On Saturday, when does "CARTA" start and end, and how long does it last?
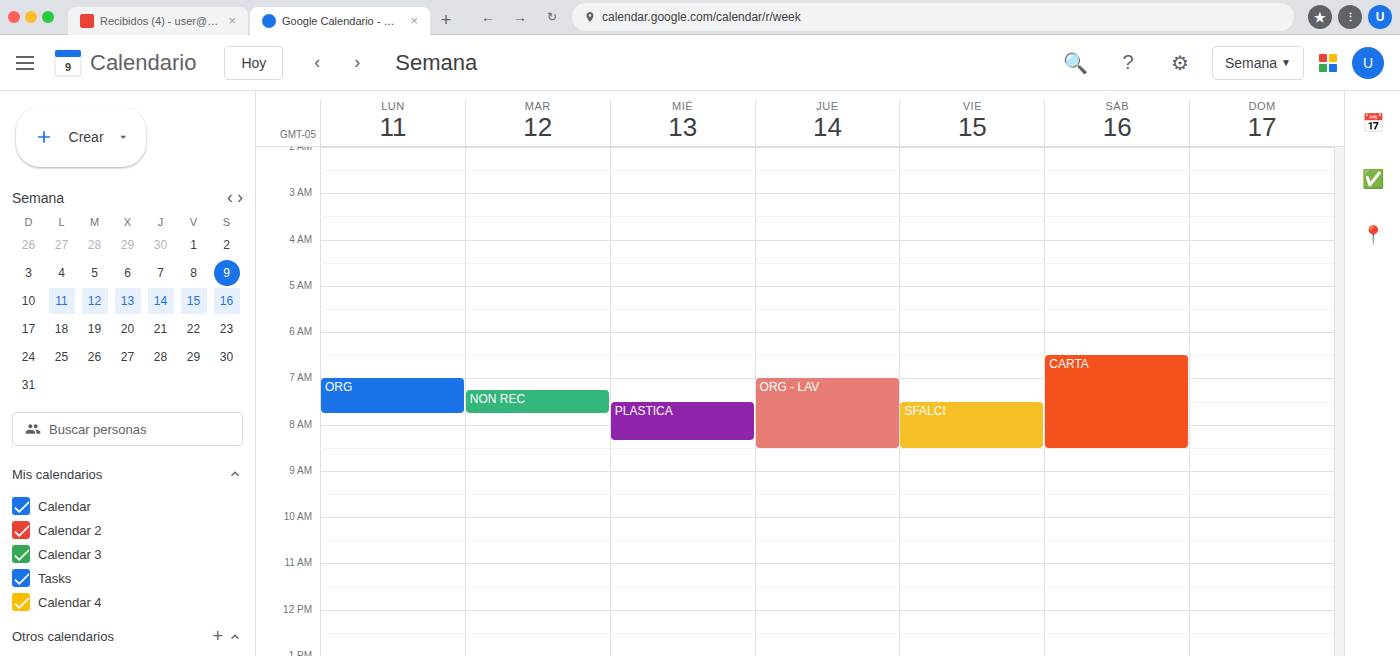
6:30 AM to 8:30 AM, 2 hours